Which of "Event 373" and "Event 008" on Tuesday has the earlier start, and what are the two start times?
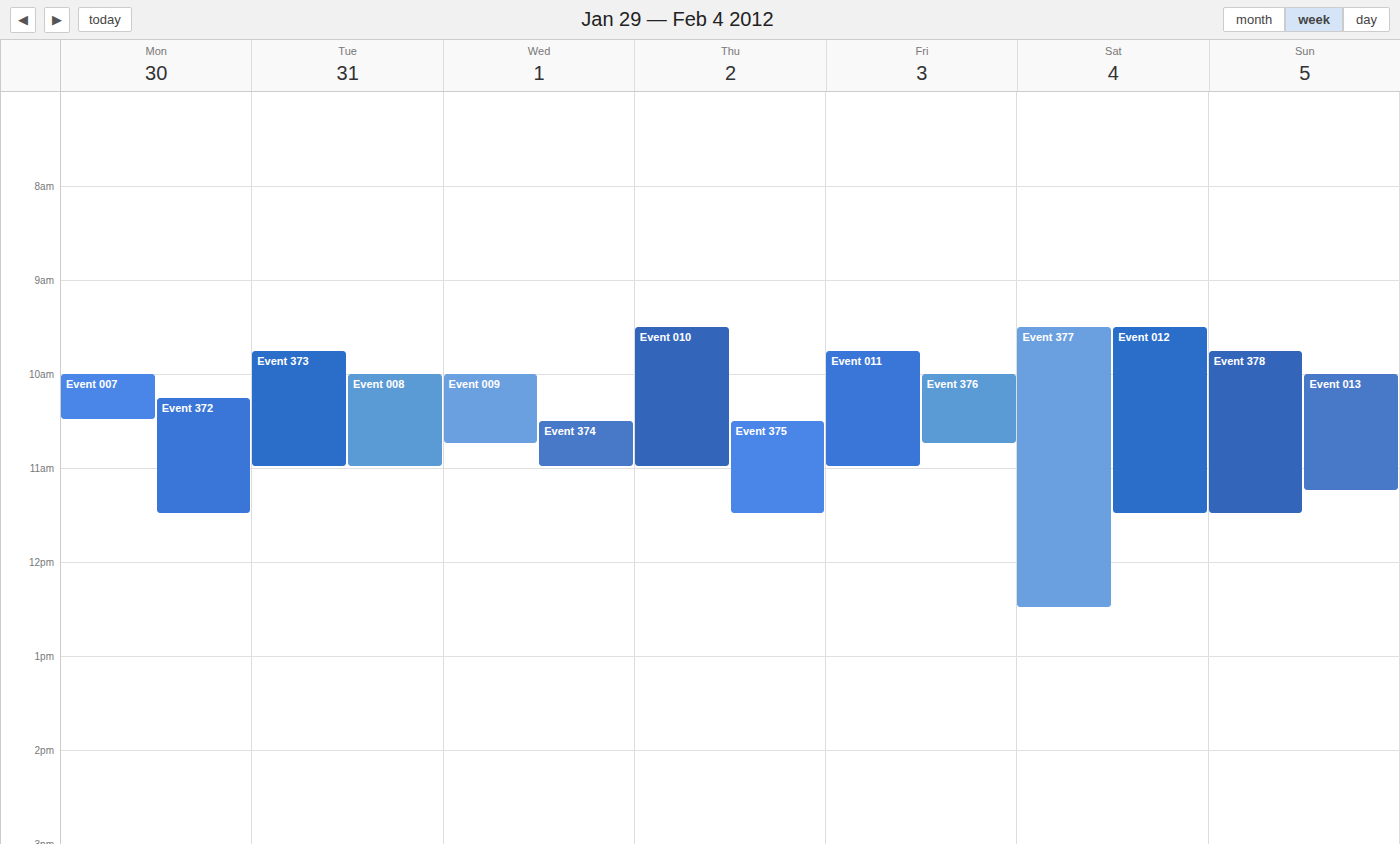
"Event 373" 9:45 AM; "Event 008" 10:00 AM.